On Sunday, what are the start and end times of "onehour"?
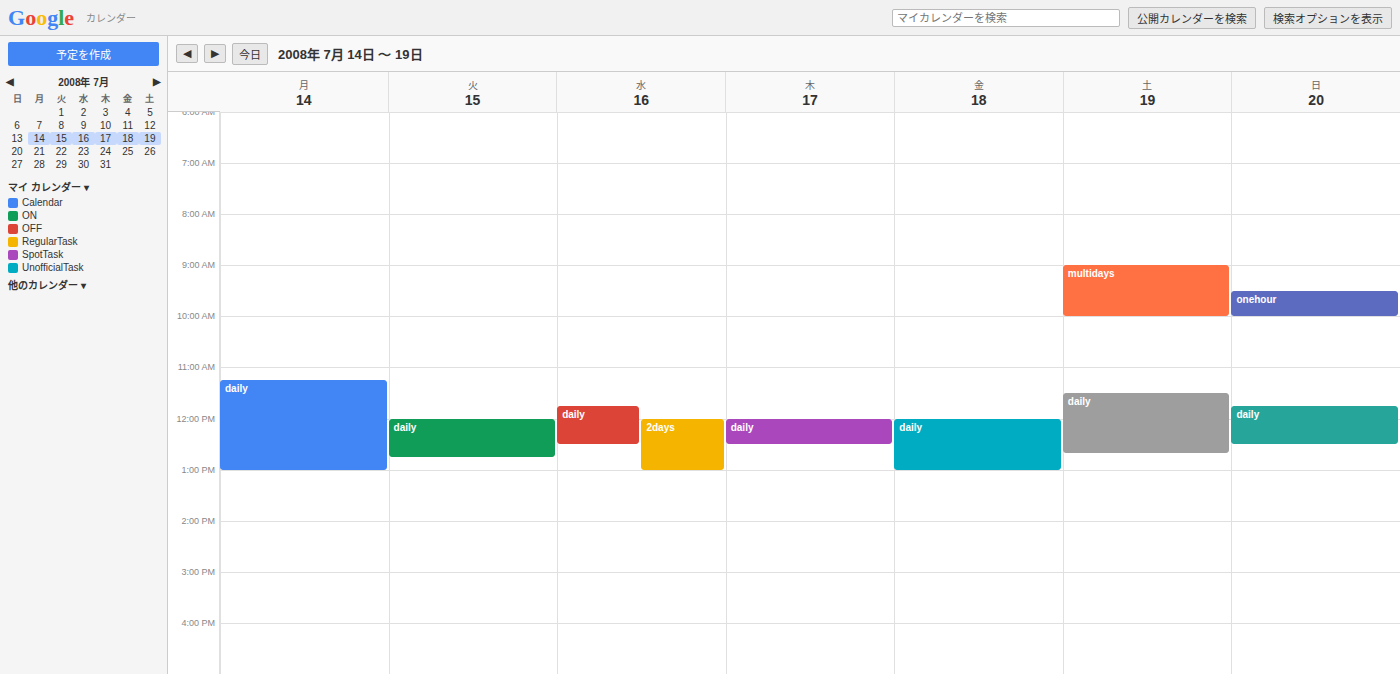
09:30 to 10:00